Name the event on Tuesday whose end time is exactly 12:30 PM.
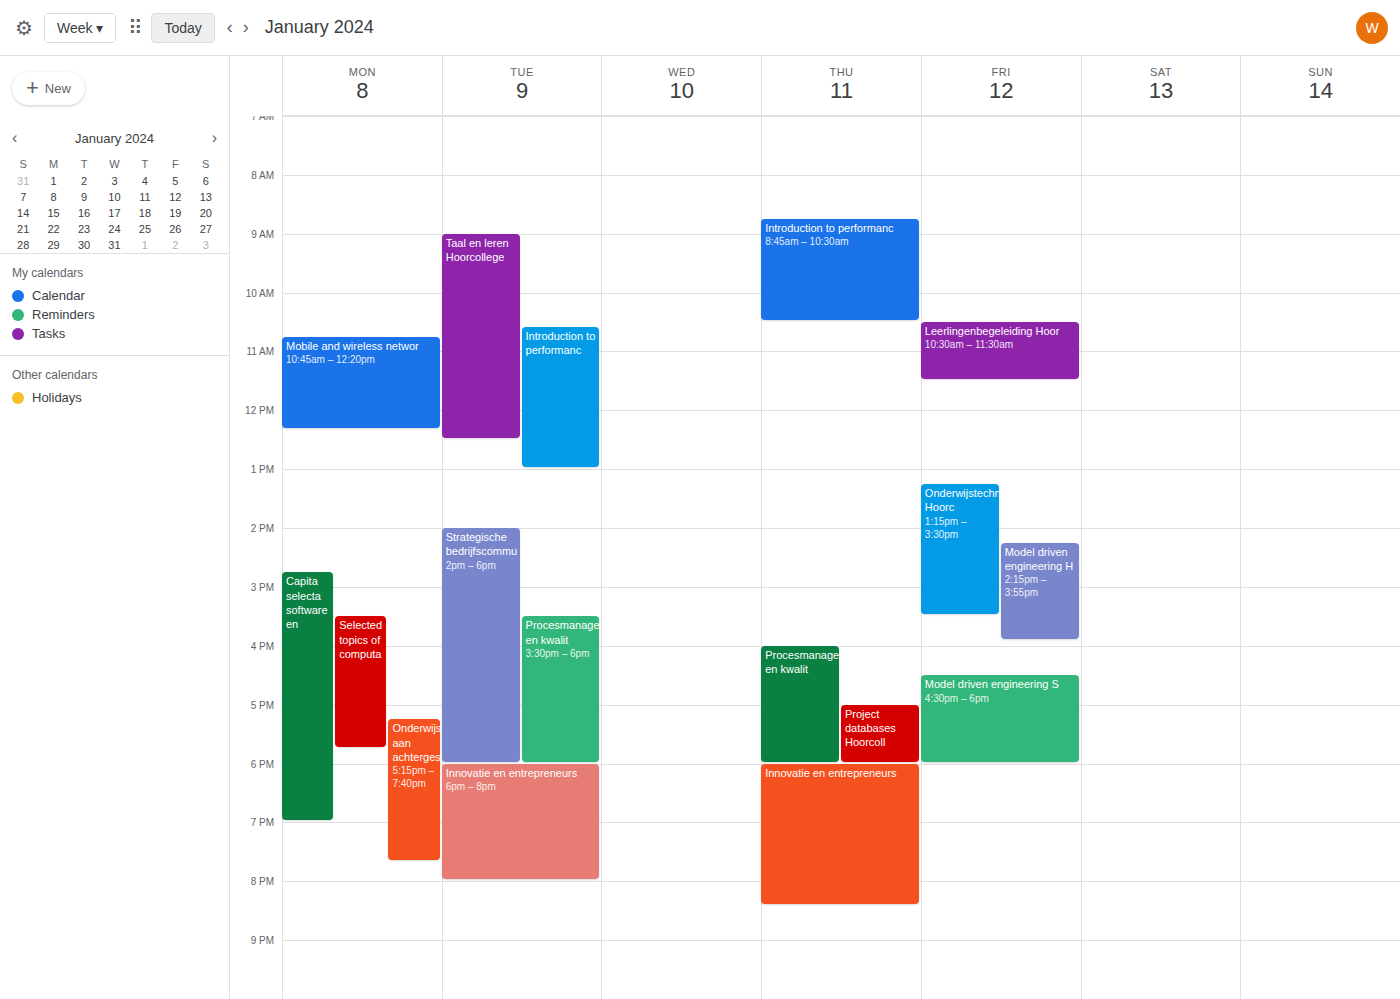
"Taal en leren Hoorcollege"